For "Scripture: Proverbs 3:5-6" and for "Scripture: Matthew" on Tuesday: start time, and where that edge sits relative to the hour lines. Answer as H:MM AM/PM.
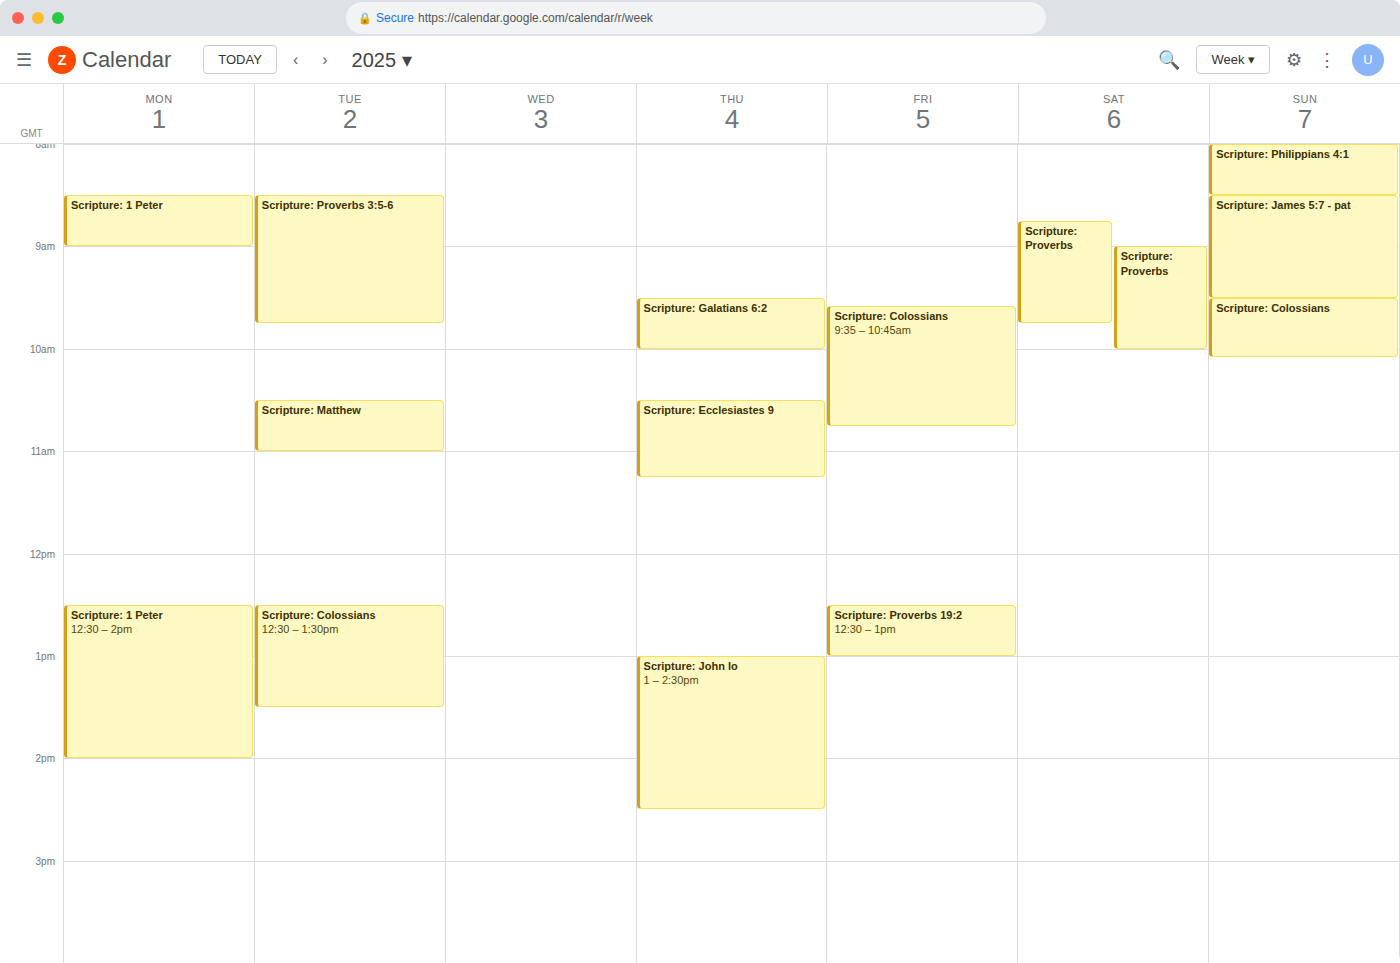
"Scripture: Proverbs 3:5-6": 8:30 AM, halfway between the 8 AM and 9 AM lines. "Scripture: Matthew": 10:30 AM, halfway between the 10 AM and 11 AM lines.